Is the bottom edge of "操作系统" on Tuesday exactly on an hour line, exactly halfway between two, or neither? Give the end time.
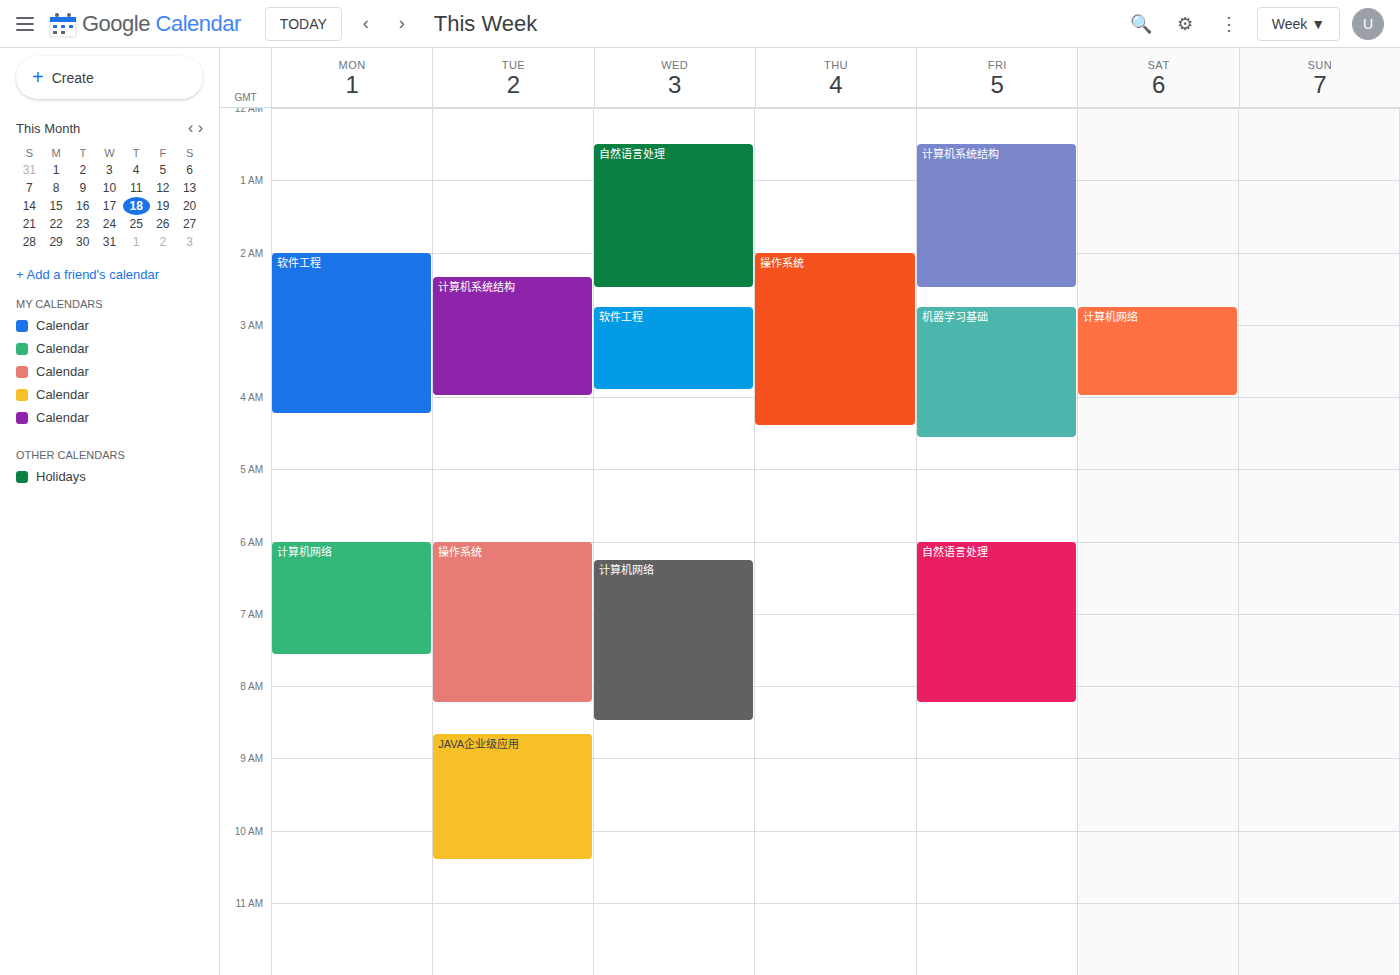
8:15 AM -- neither: a quarter of the way from the 8 AM line to the 9 AM line.